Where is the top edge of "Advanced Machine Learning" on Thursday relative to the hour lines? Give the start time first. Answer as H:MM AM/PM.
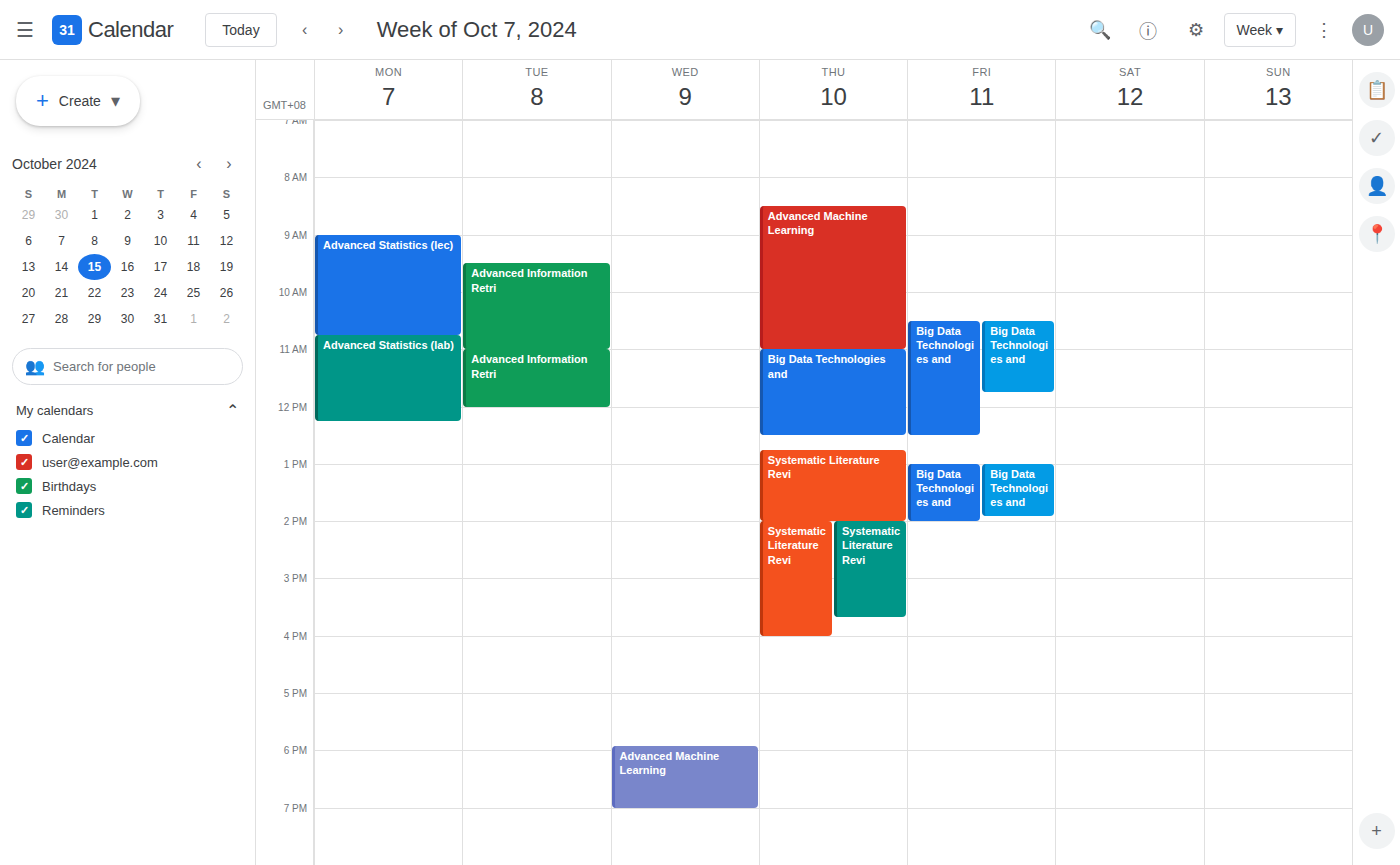
8:30 AM -- halfway between the 8 AM and 9 AM lines.